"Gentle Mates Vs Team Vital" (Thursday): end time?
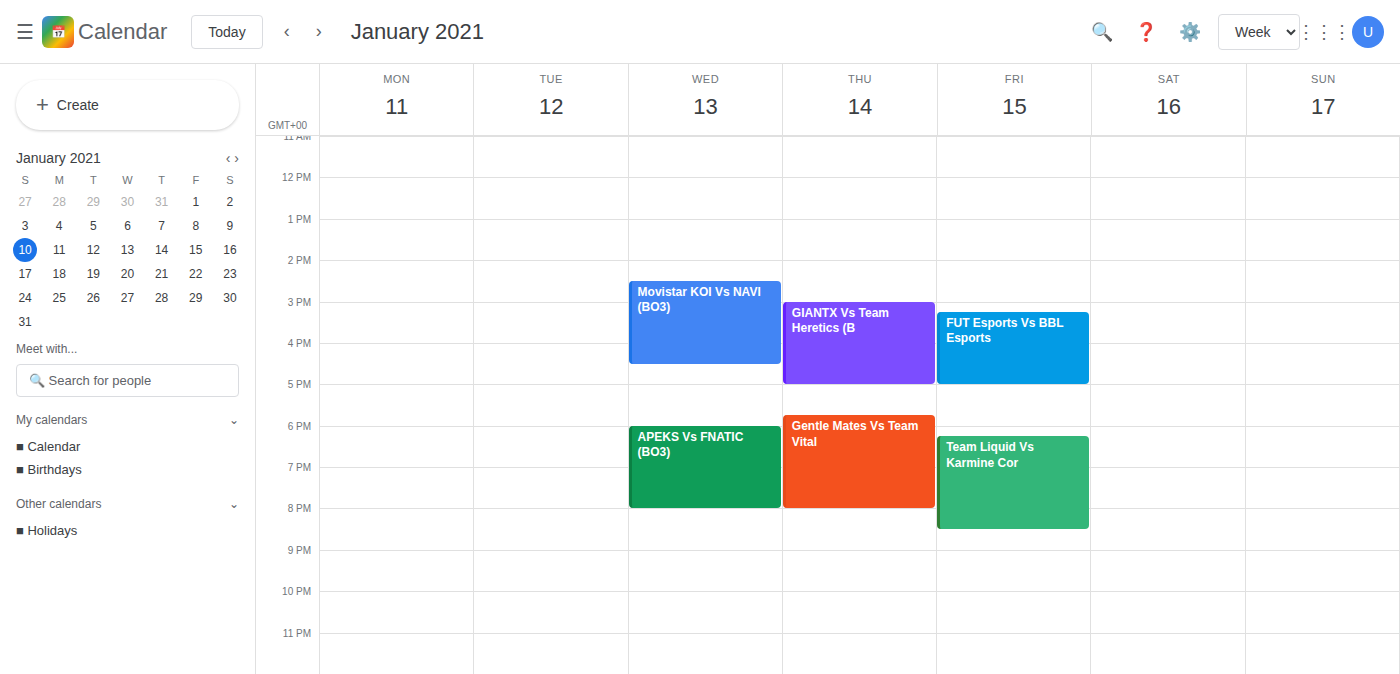
8:00 PM